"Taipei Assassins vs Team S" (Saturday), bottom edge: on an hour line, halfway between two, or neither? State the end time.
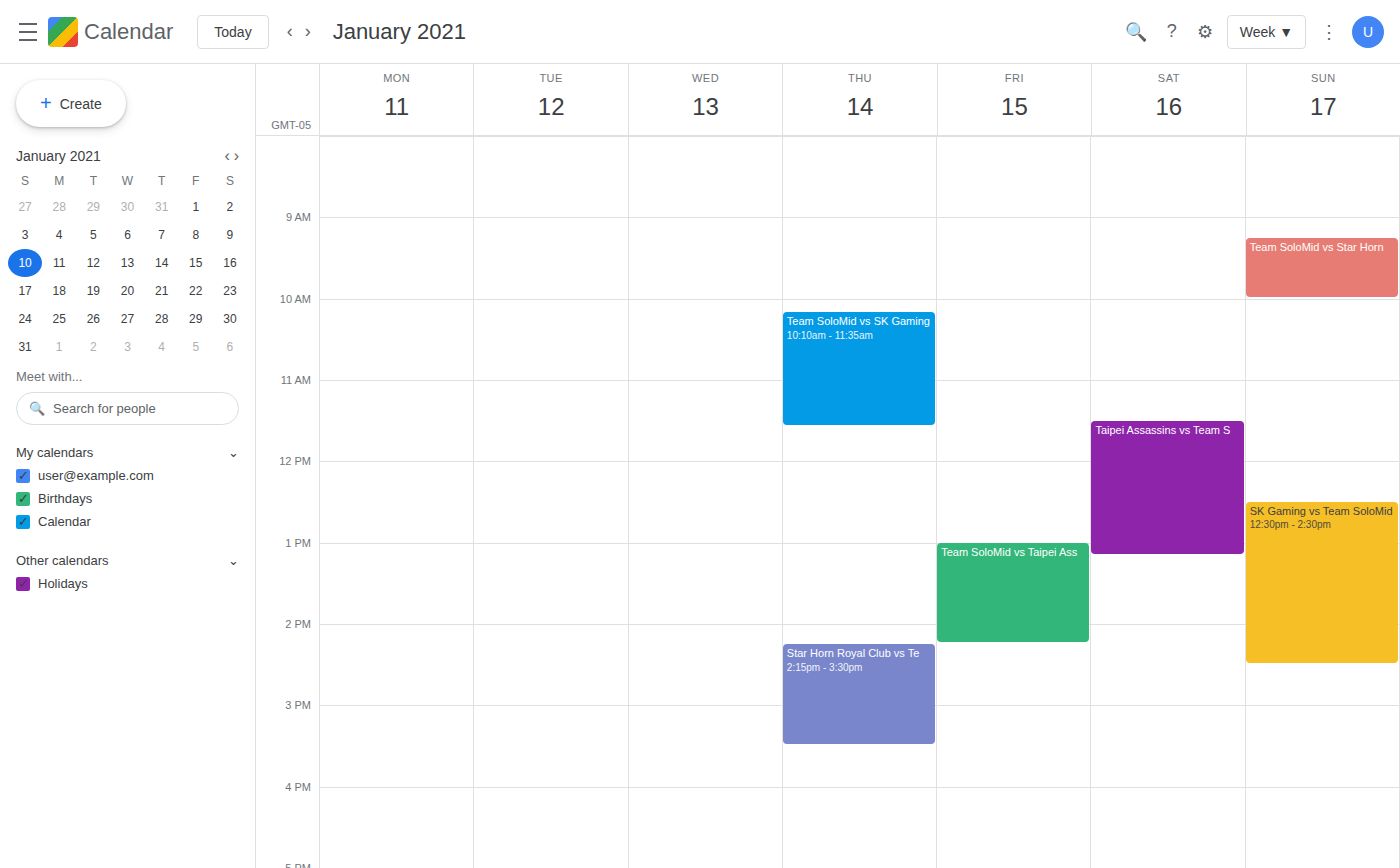
1:10 PM -- neither: 10 minutes below the 1 PM line and 50 minutes above the 2 PM line.